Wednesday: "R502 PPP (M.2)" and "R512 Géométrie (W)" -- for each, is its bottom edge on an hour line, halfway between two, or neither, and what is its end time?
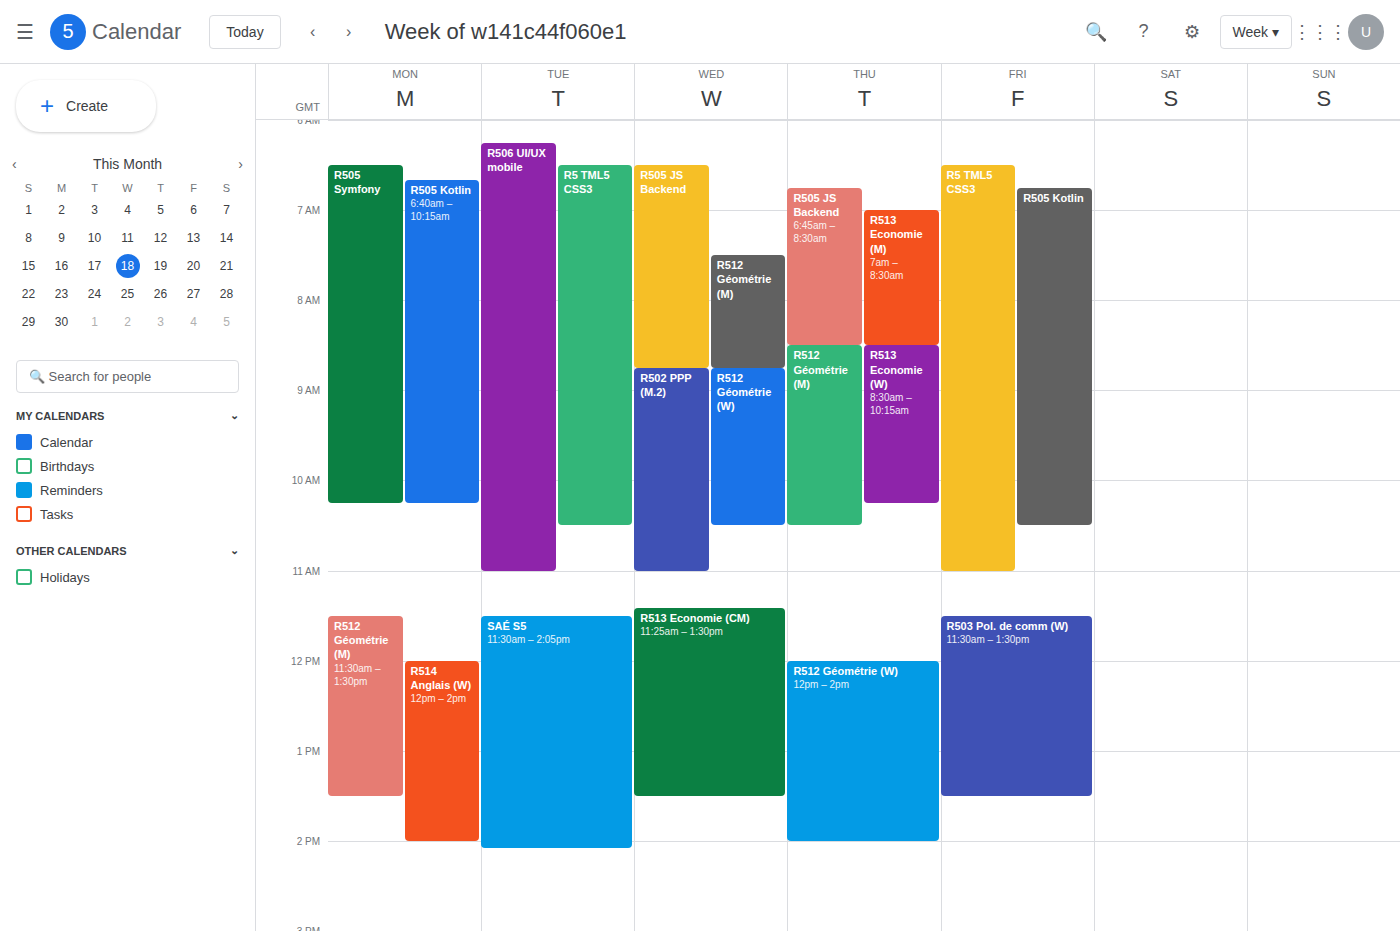
"R502 PPP (M.2)": 11:00 AM, exactly on the 11 AM line. "R512 Géométrie (W)": 10:30 AM, halfway between the 10 AM and 11 AM lines.